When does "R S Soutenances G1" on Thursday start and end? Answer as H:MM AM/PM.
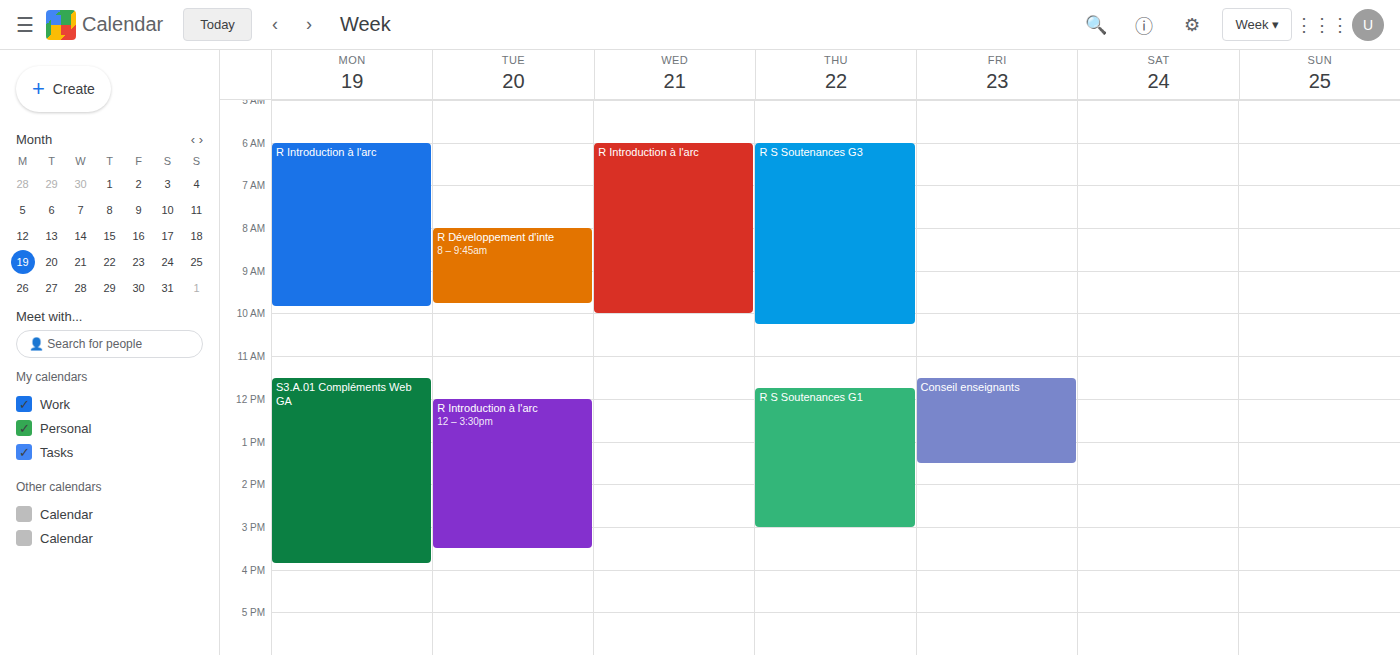
11:45 AM to 3:00 PM